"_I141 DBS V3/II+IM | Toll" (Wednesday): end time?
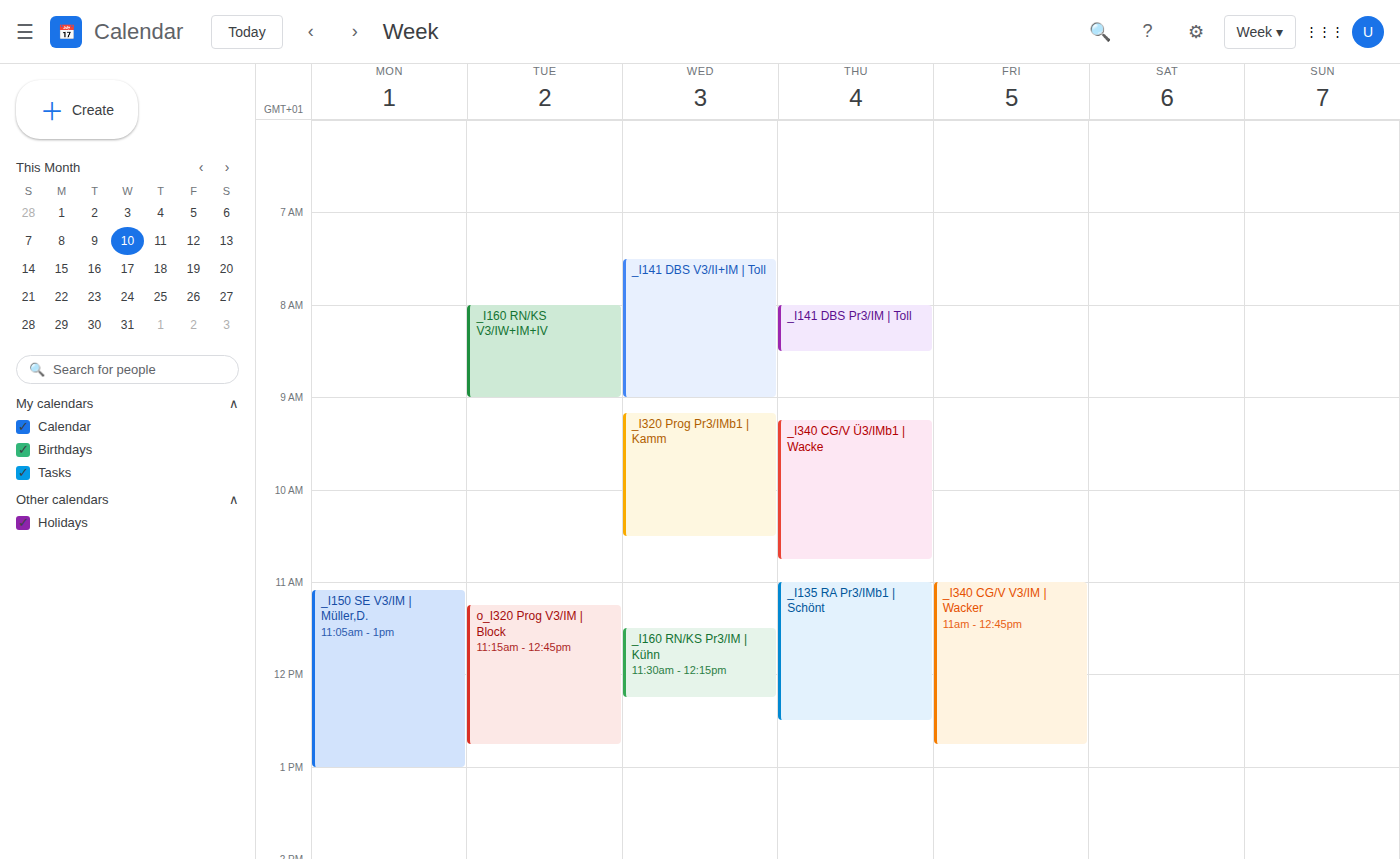
9:00 AM